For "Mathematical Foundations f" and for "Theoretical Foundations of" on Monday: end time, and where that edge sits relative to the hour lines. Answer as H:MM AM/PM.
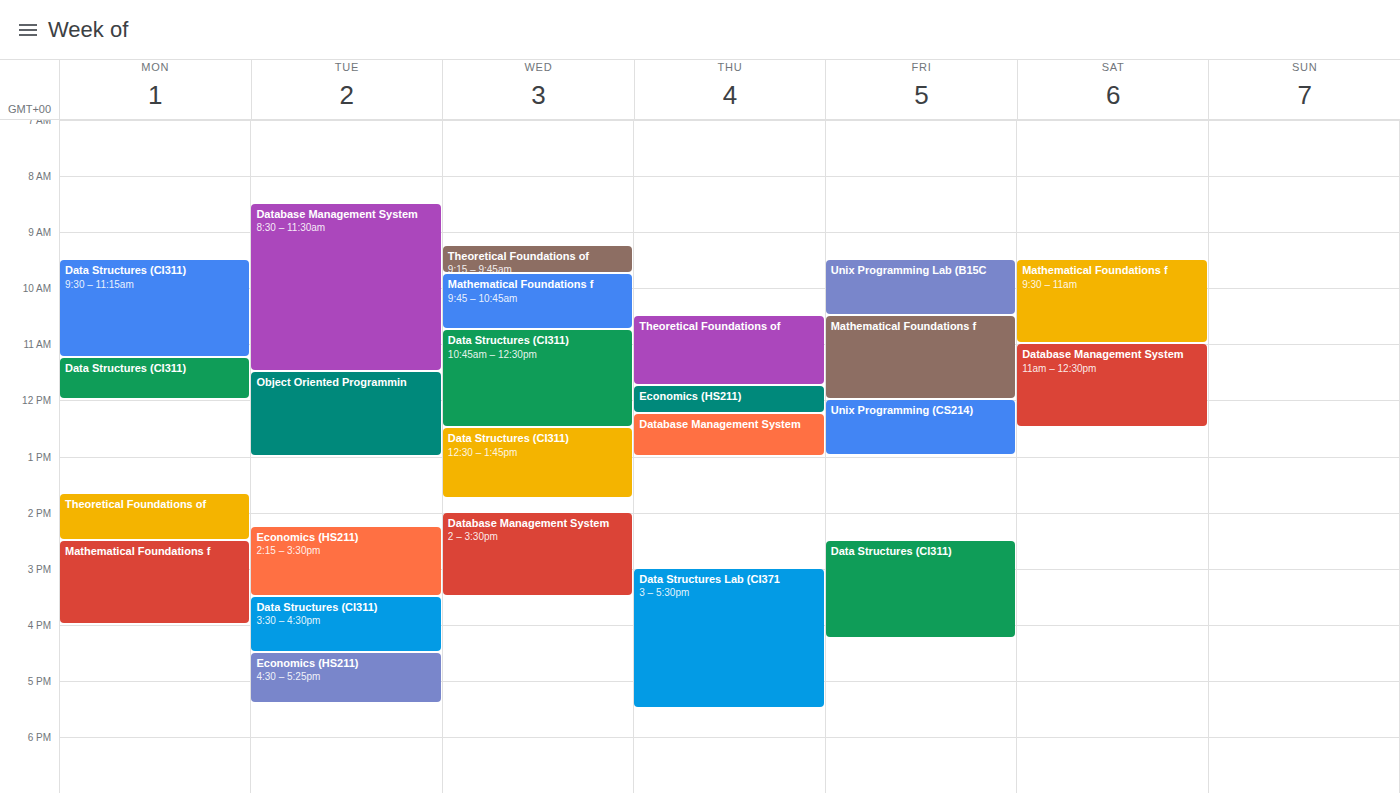
"Mathematical Foundations f": 4:00 PM, exactly on the 4 PM line. "Theoretical Foundations of": 2:30 PM, halfway between the 2 PM and 3 PM lines.